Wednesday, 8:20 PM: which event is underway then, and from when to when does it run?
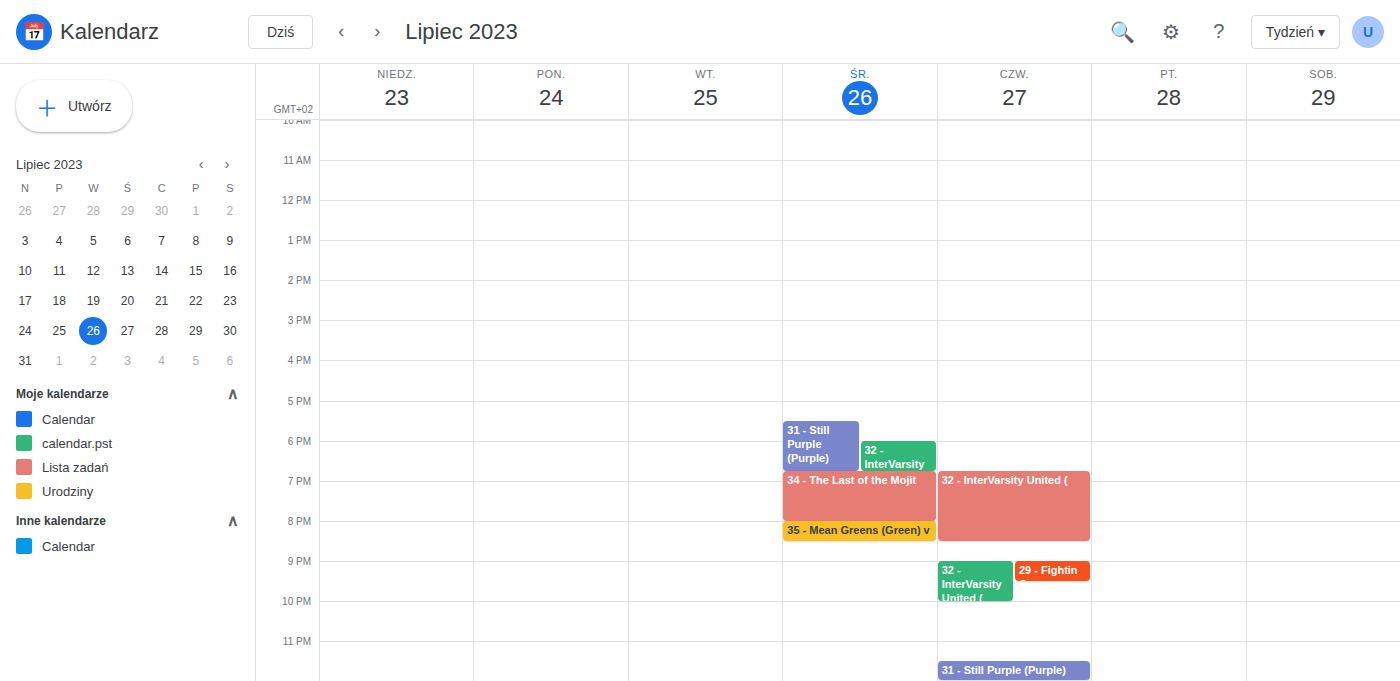
"35 - Mean Greens (Green) v", 8:00 PM to 8:30 PM